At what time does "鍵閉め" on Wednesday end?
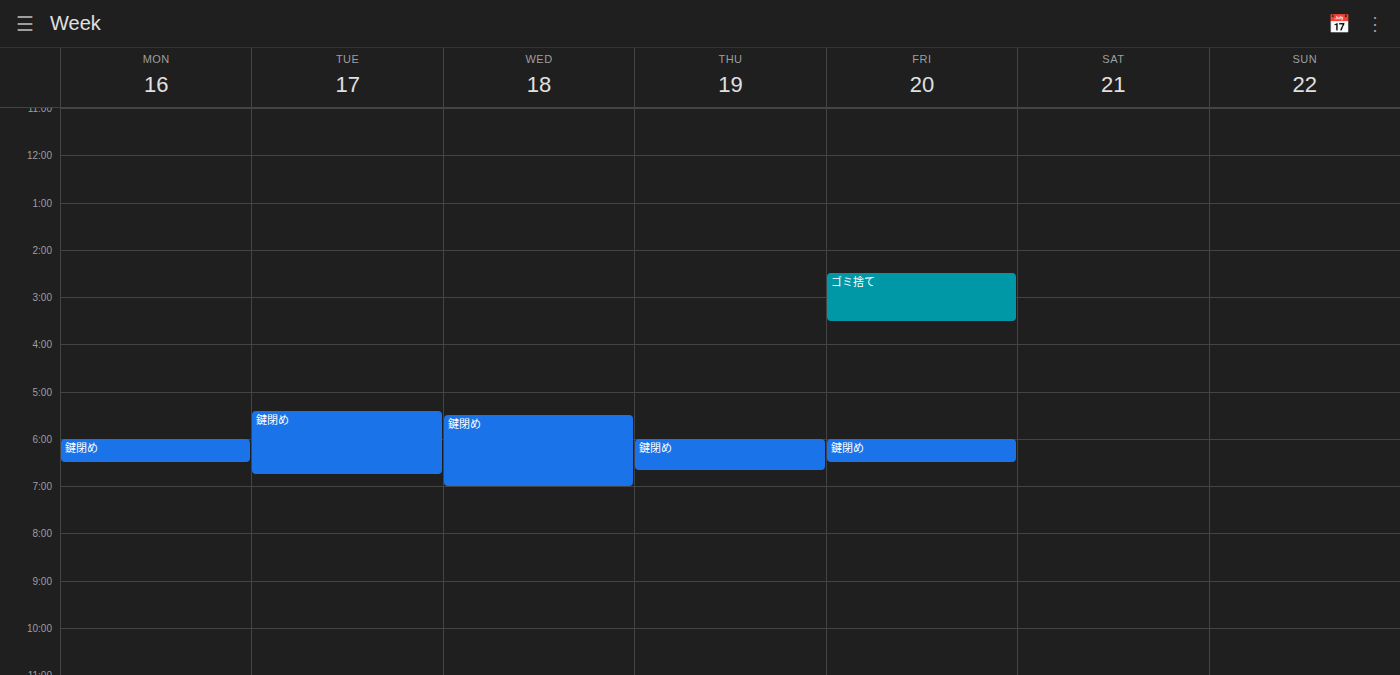
19:00